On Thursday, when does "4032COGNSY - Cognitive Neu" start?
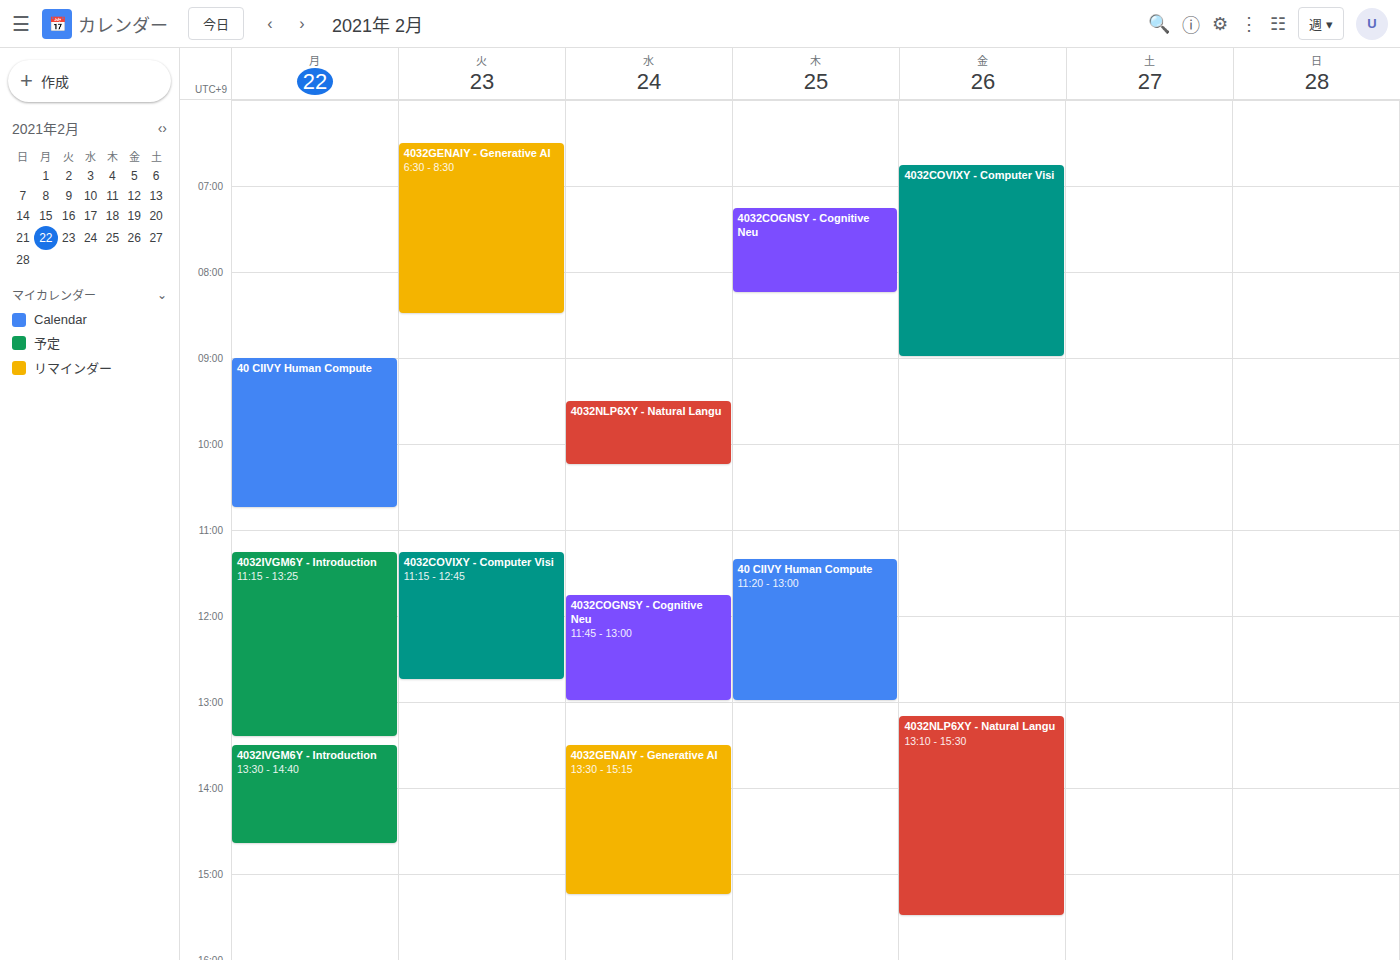
07:15